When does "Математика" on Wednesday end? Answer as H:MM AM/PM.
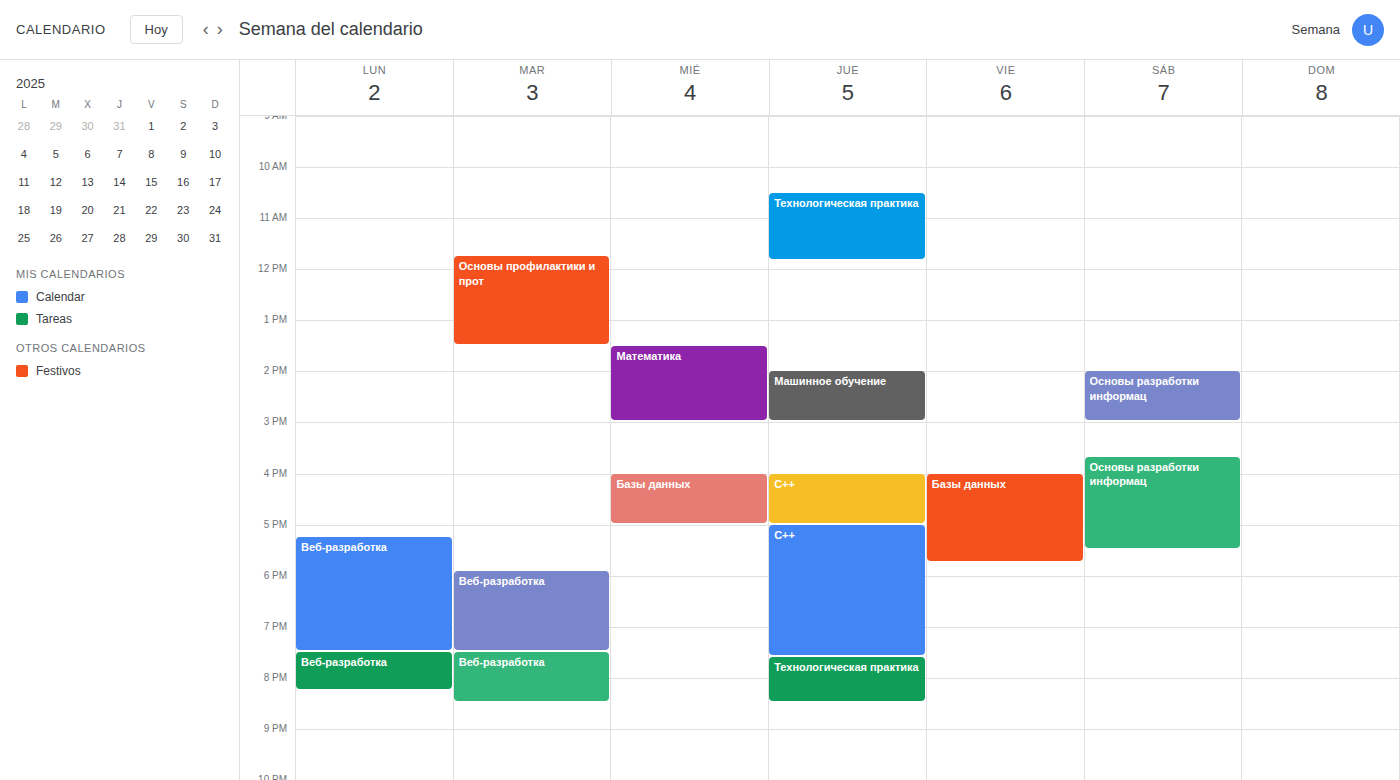
3:00 PM